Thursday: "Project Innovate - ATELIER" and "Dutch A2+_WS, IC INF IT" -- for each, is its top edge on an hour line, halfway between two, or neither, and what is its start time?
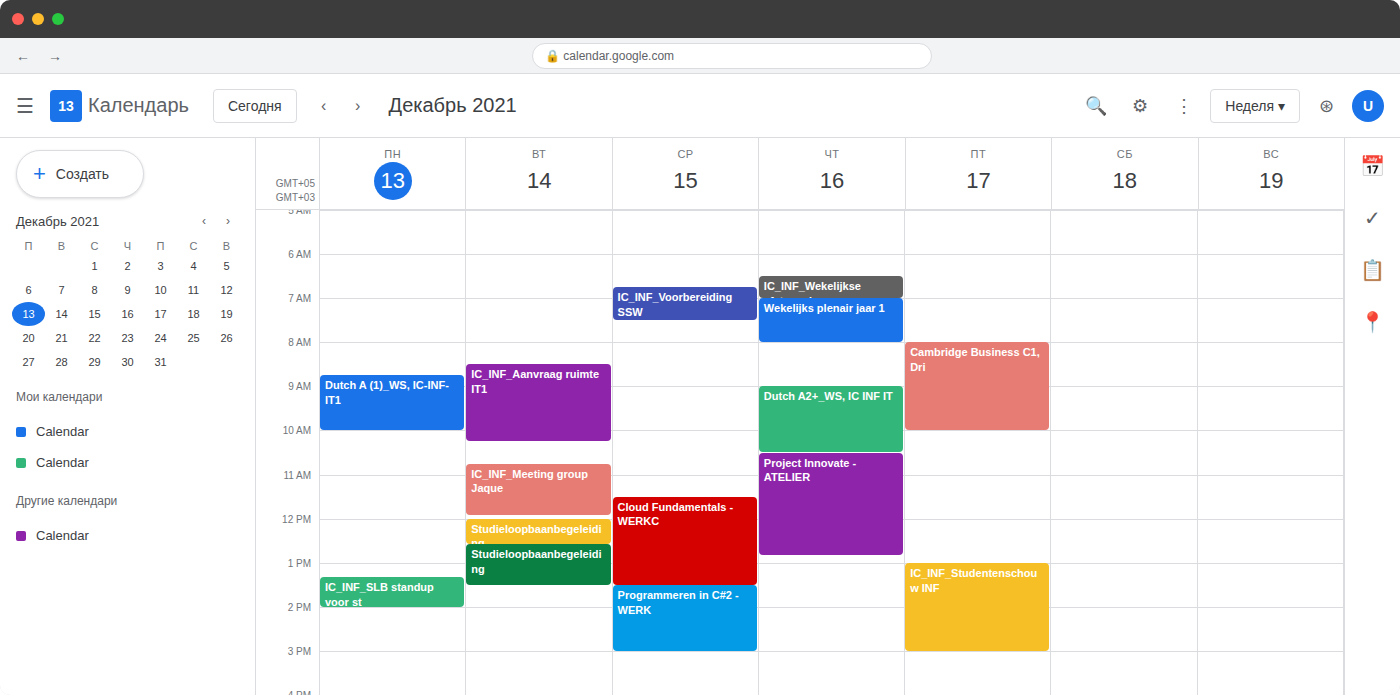
"Project Innovate - ATELIER": 10:30 AM, halfway between the 10 AM and 11 AM lines. "Dutch A2+_WS, IC INF IT": 9:00 AM, exactly on the 9 AM line.